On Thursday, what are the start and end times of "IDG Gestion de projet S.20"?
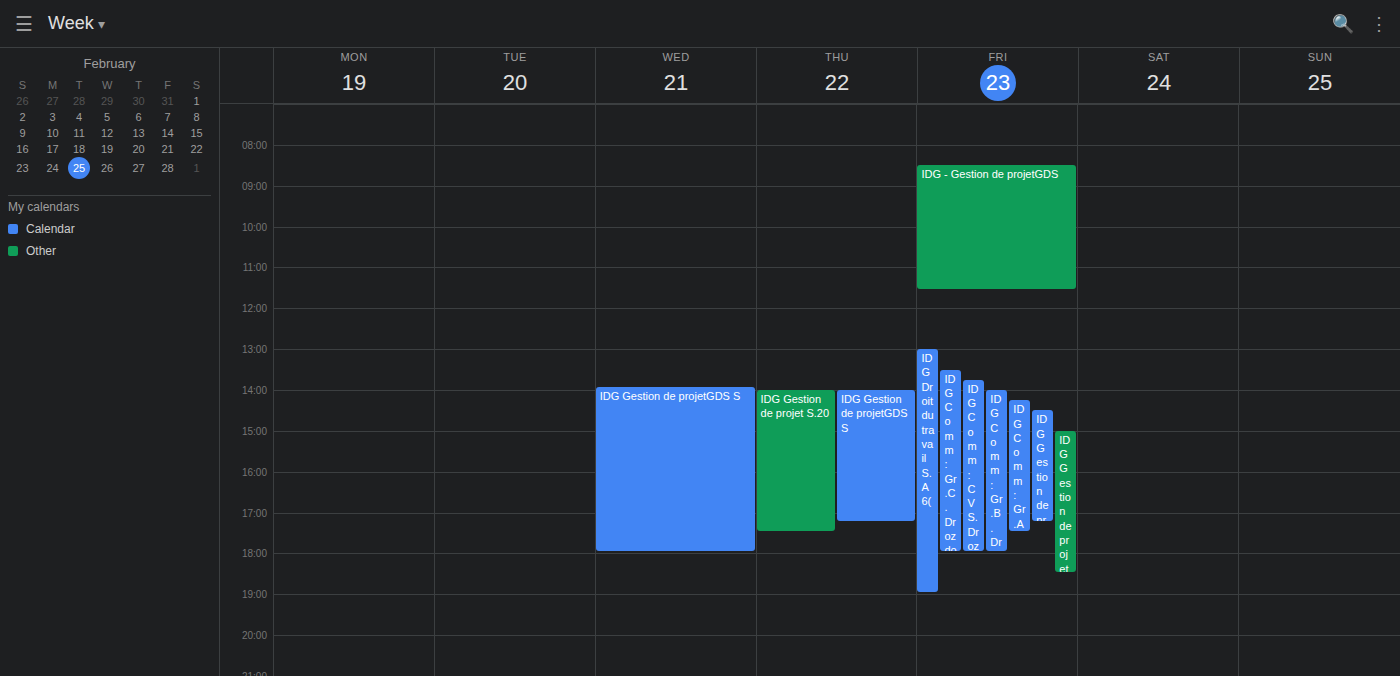
2:00 PM to 5:30 PM